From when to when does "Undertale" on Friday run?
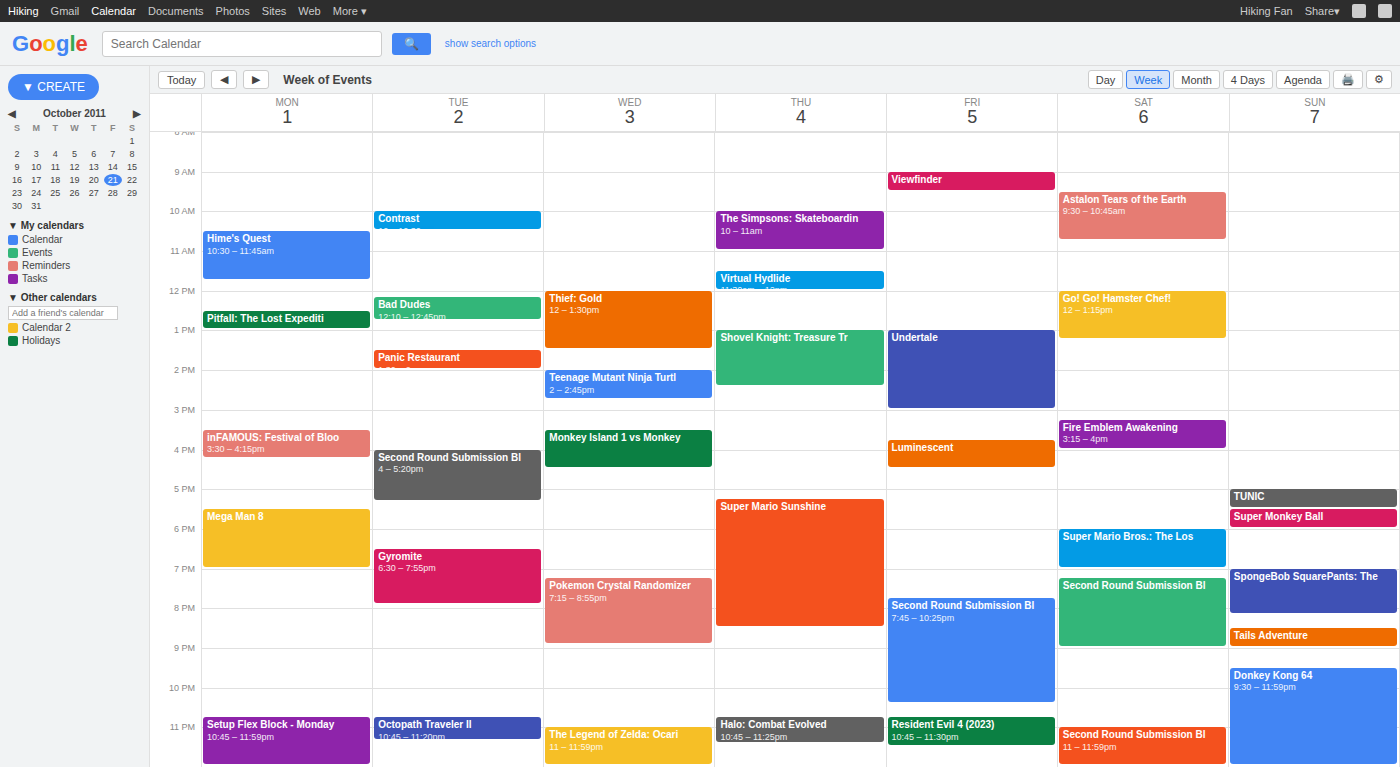
1:00 PM to 3:00 PM